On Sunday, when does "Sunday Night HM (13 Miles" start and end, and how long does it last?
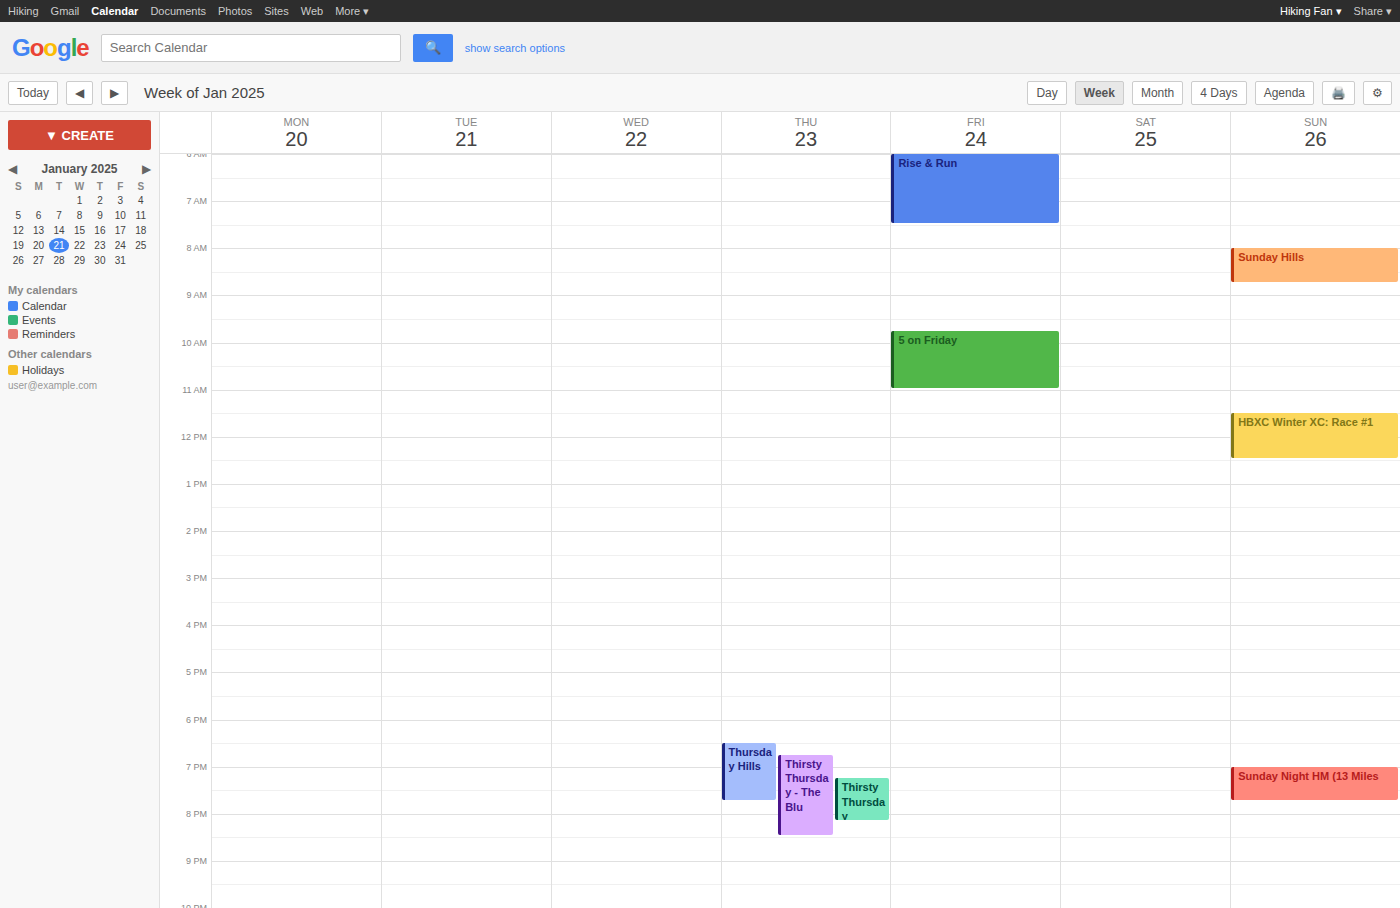
7:00 PM to 7:45 PM, 45 minutes